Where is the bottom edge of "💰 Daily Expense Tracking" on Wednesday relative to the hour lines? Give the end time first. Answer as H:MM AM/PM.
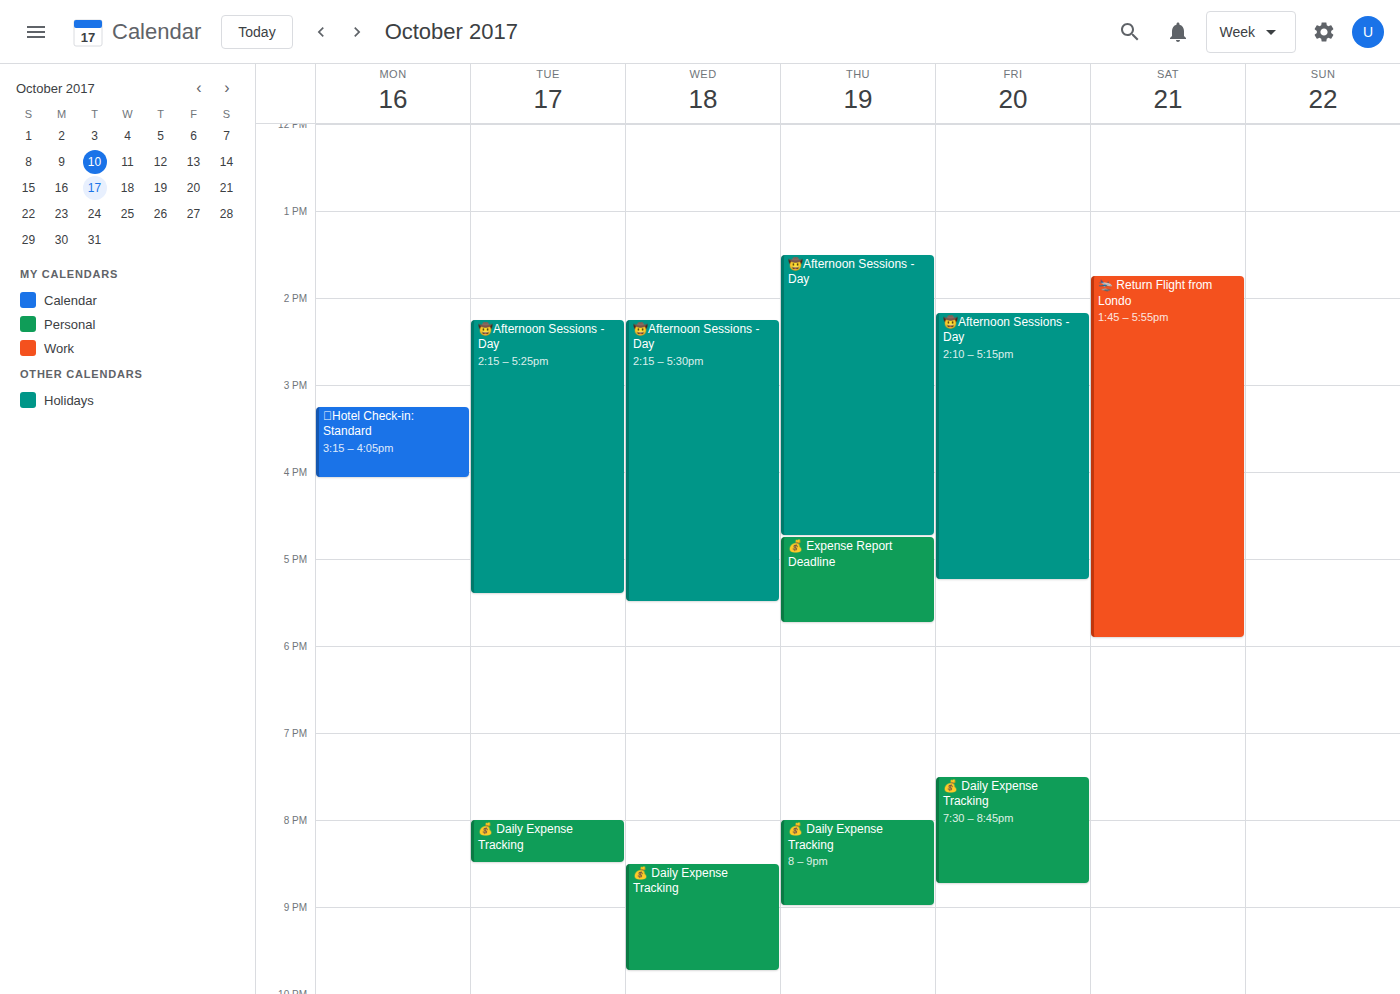
9:45 PM -- neither: three quarters of the way from the 9 PM line to the 10 PM line.